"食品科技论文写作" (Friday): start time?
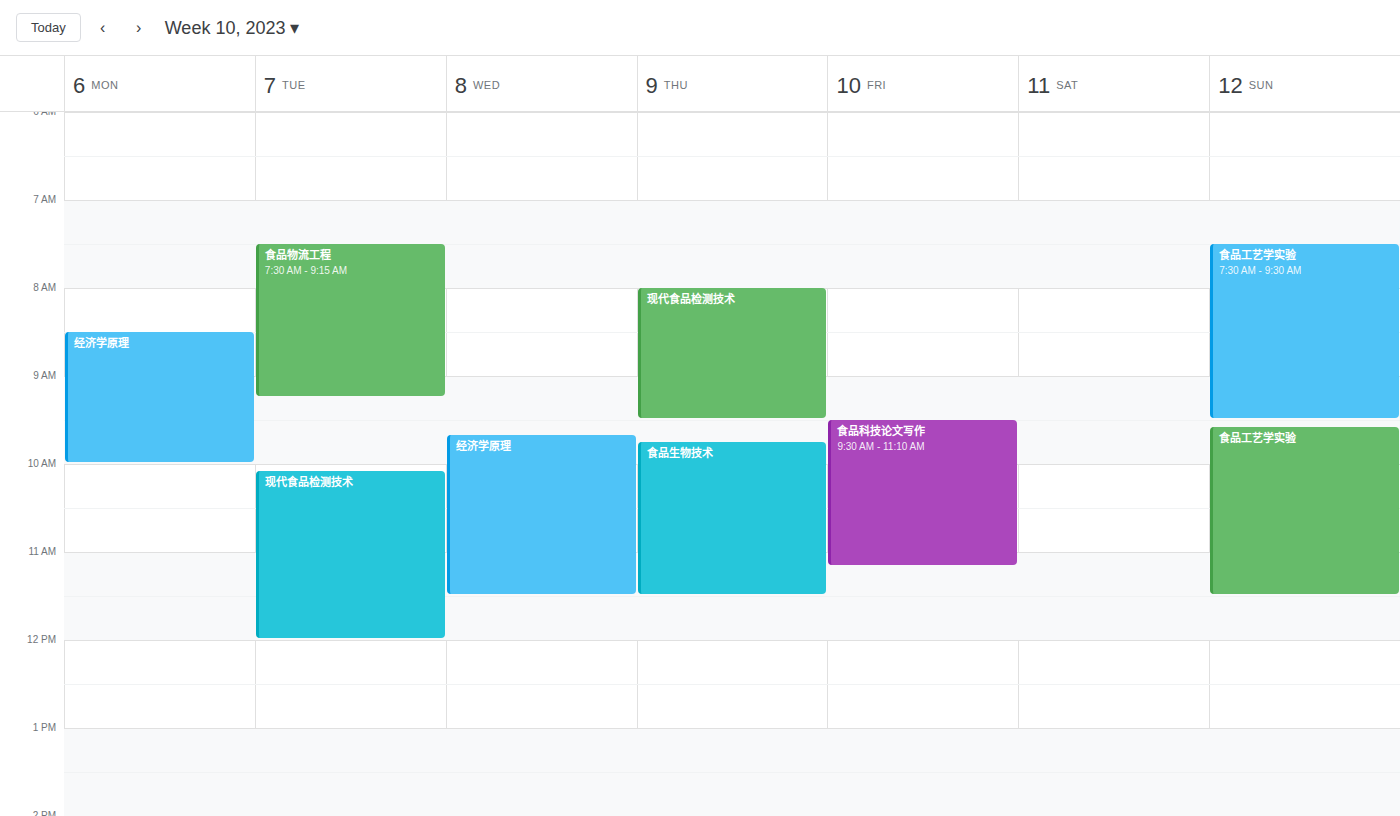
9:30 AM